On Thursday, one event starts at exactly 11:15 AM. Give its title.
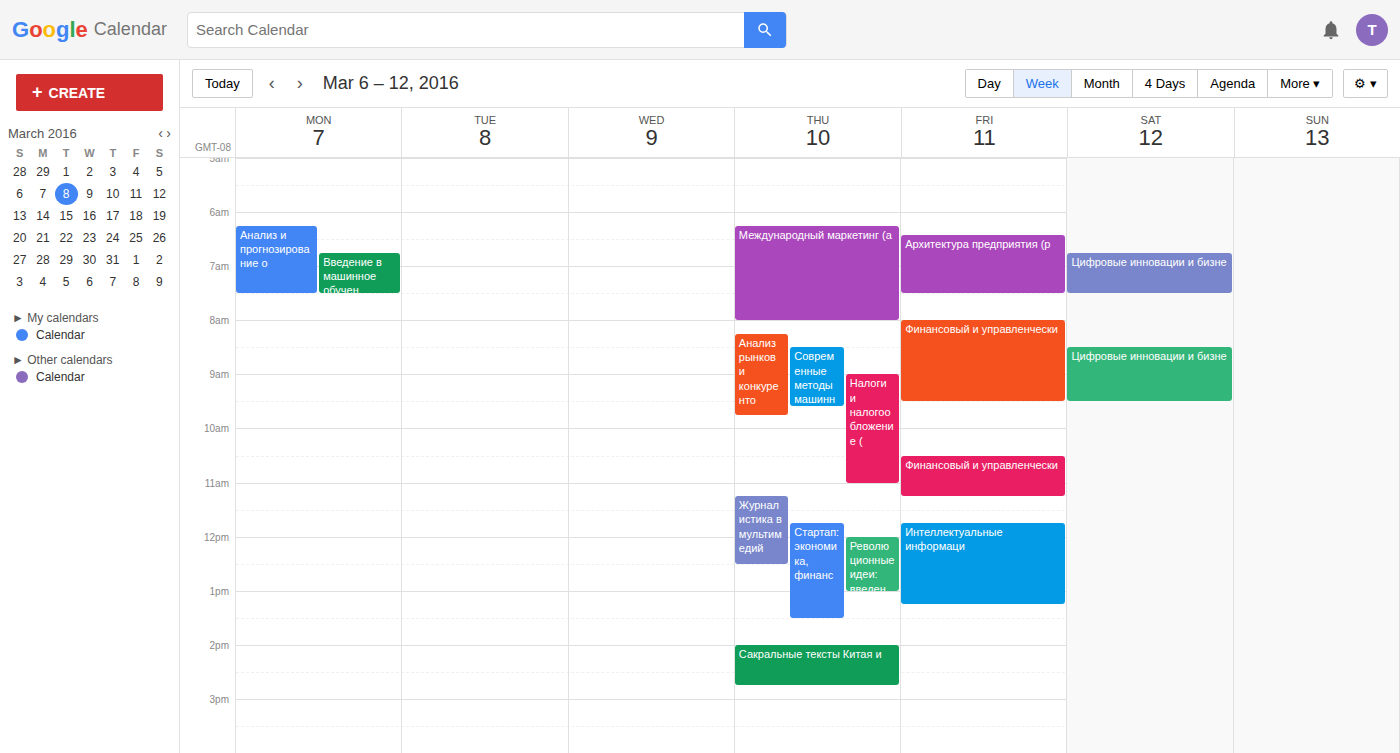
"Журналистика в мультимедий"